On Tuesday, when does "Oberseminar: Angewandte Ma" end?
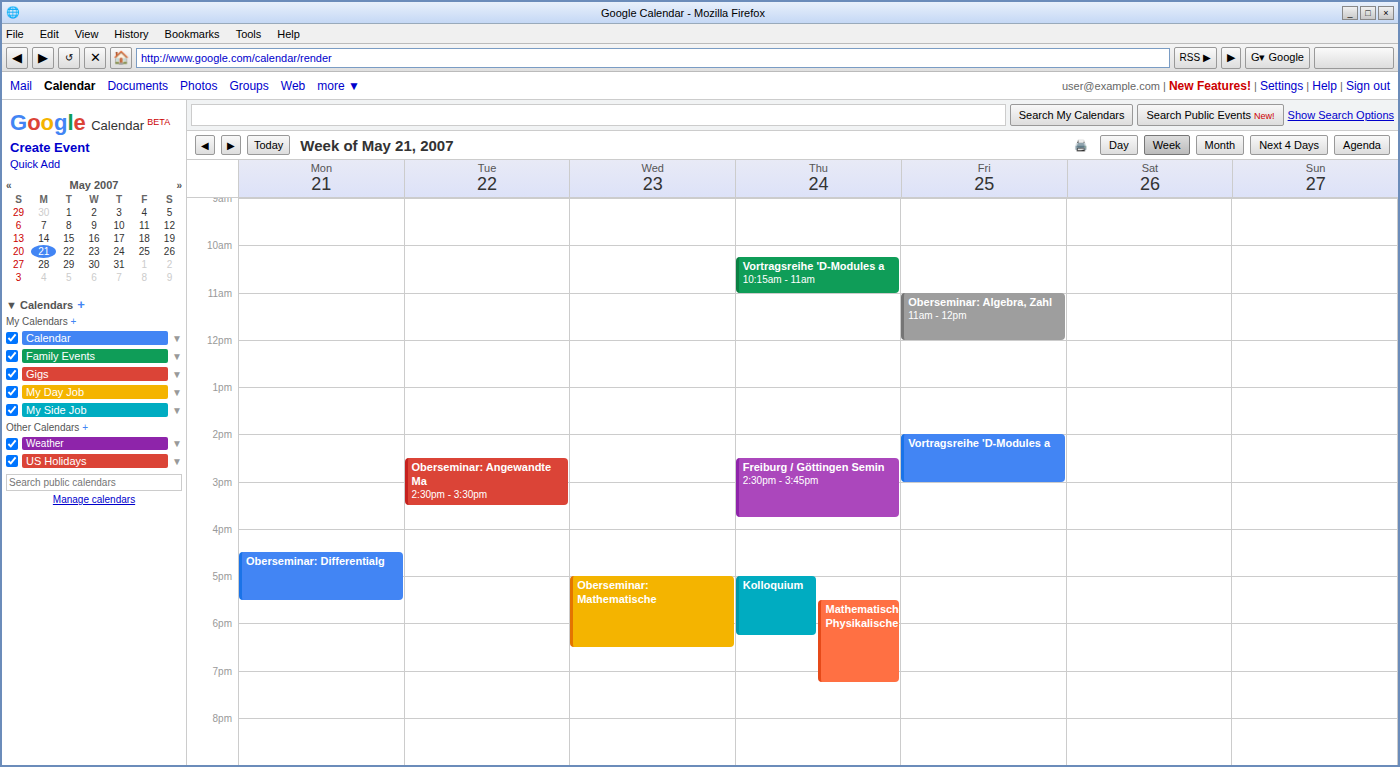
15:30